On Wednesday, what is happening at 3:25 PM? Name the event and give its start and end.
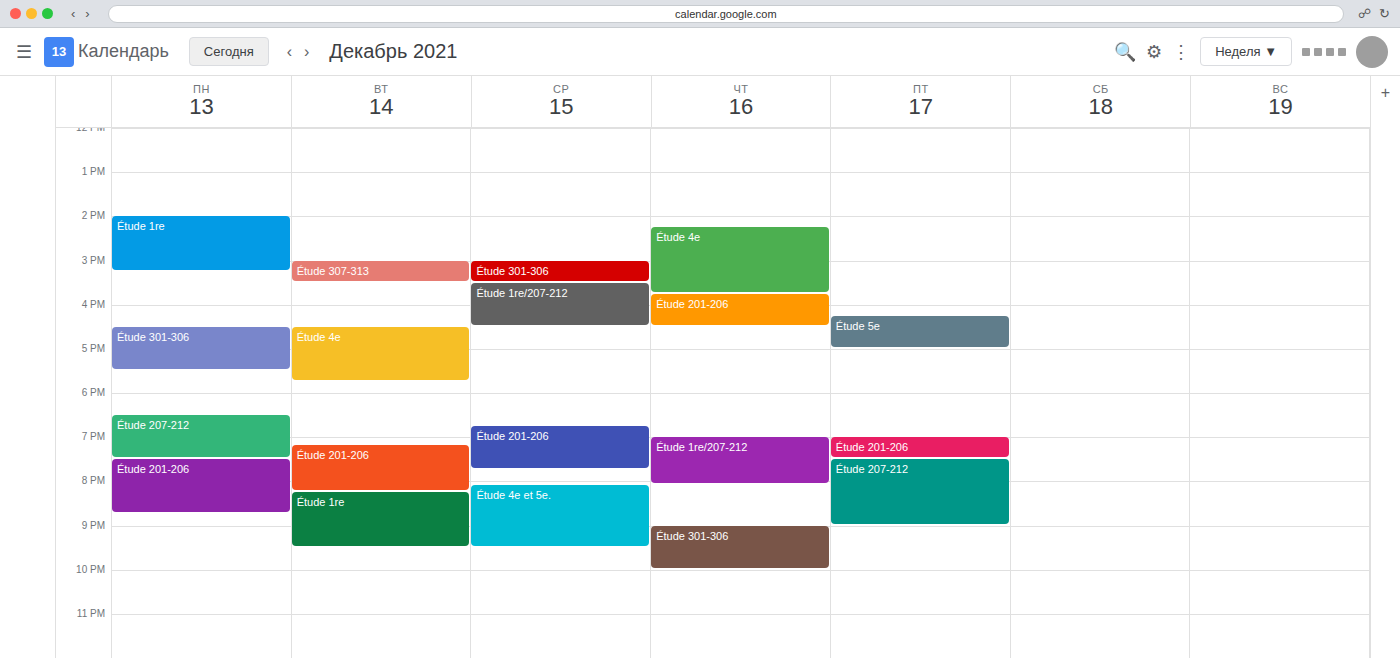
"Étude 301-306", 3:00 PM to 3:30 PM